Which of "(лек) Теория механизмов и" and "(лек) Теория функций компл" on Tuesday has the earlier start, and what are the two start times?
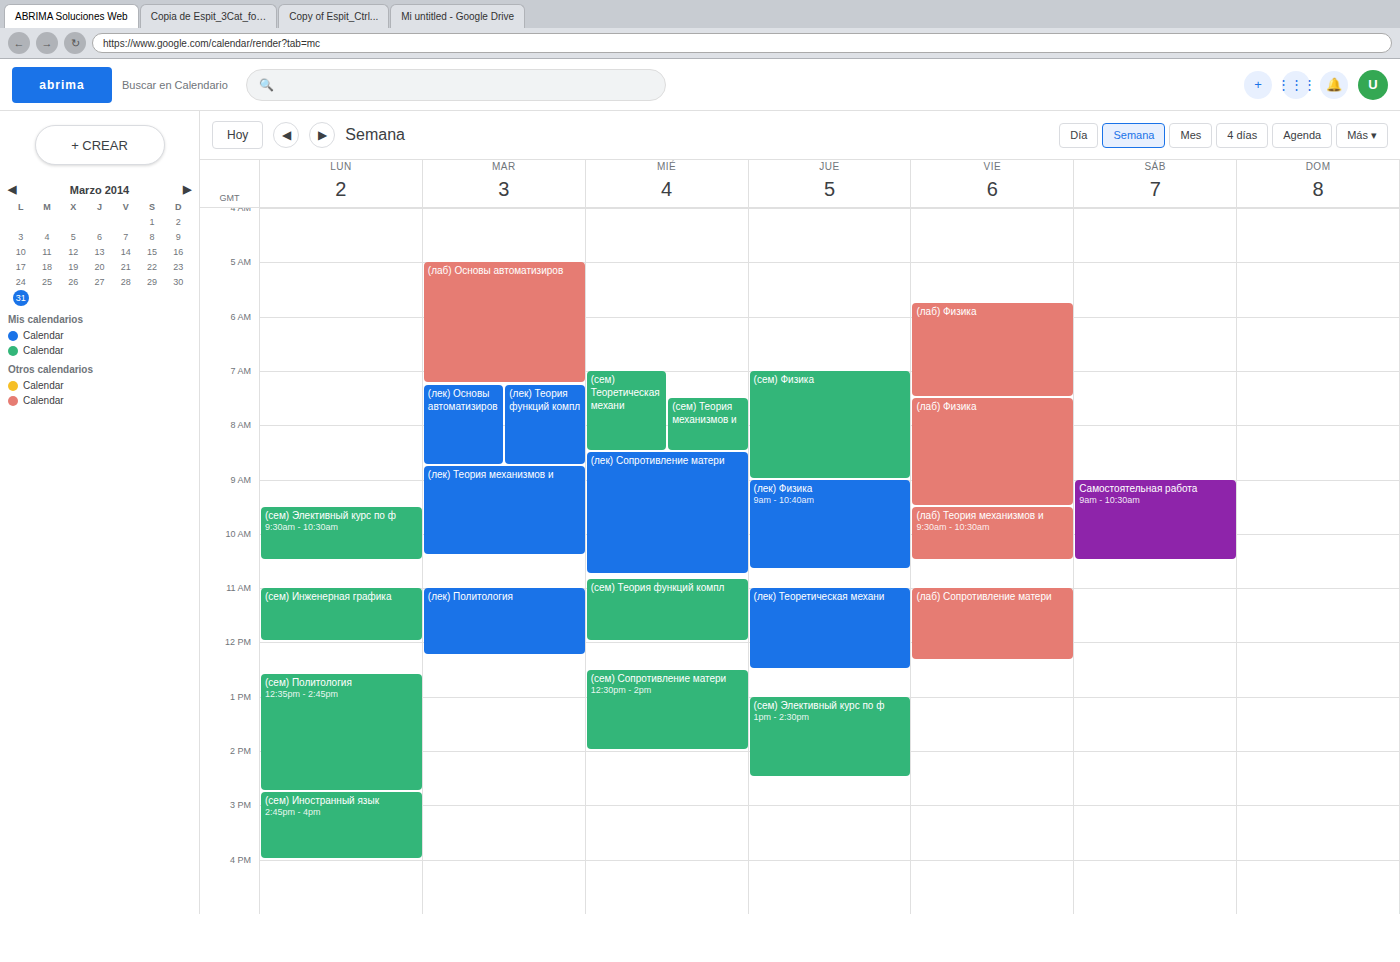
"(лек) Теория функций компл" 7:15 AM; "(лек) Теория механизмов и" 8:45 AM.